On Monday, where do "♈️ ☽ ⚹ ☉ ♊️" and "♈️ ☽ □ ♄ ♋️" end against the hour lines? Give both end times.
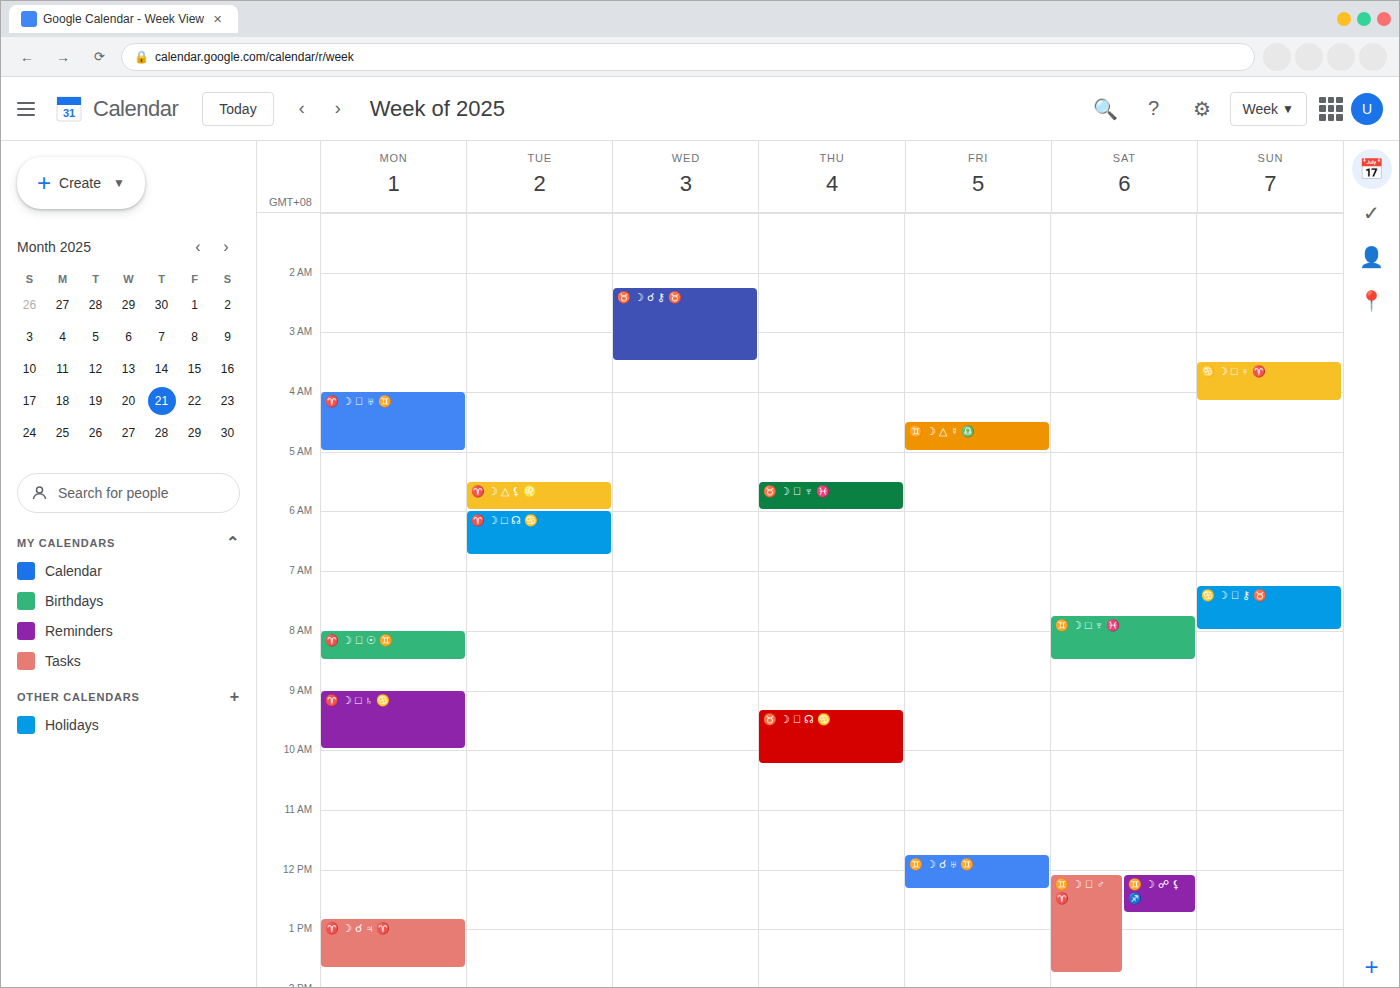
"♈️ ☽ ⚹ ☉ ♊️": 8:30 AM, halfway between the 8 AM and 9 AM lines. "♈️ ☽ □ ♄ ♋️": 10:00 AM, exactly on the 10 AM line.